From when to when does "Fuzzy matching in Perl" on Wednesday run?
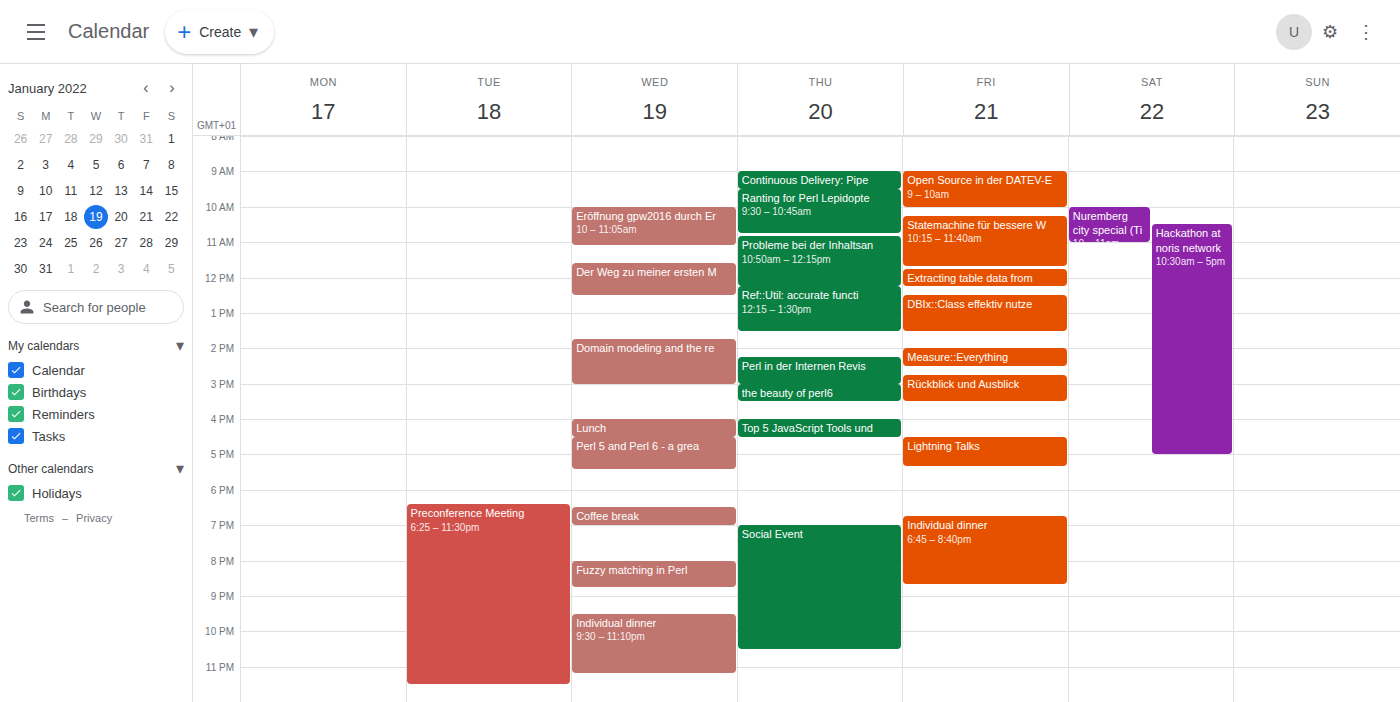
8:00 PM to 8:45 PM